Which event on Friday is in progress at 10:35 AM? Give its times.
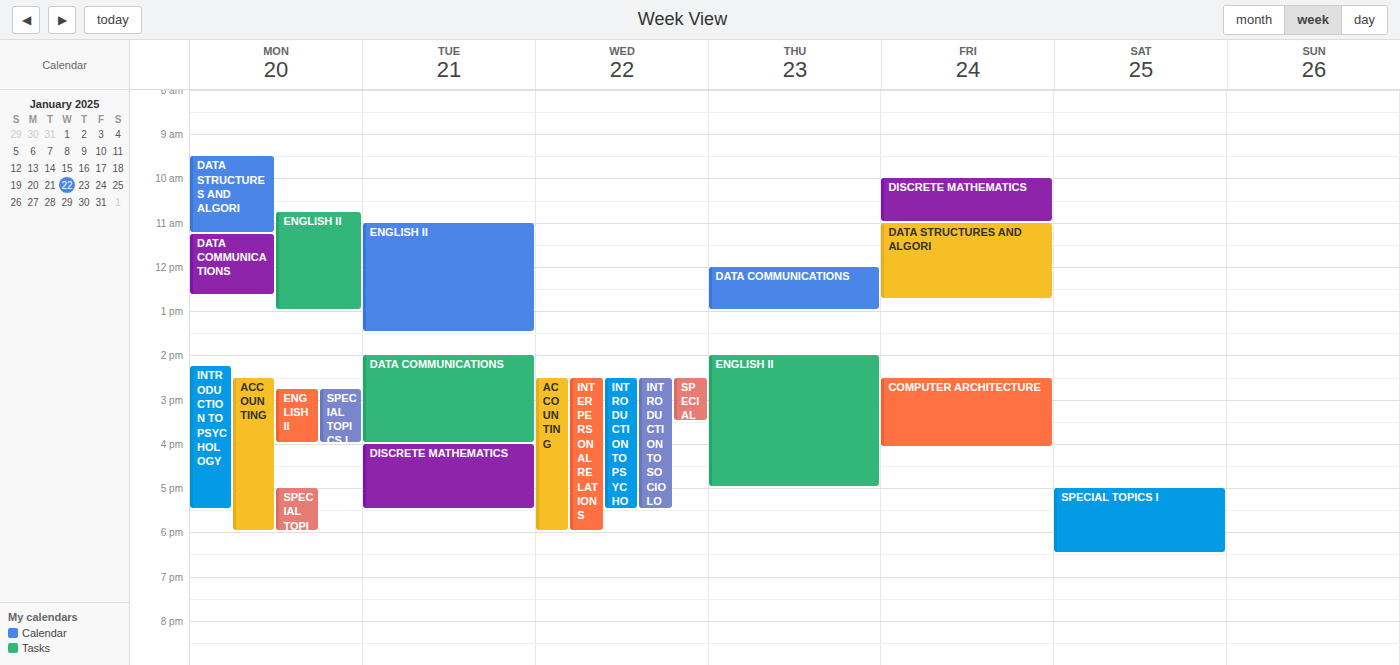
"DISCRETE MATHEMATICS", 10:00 AM to 11:00 AM